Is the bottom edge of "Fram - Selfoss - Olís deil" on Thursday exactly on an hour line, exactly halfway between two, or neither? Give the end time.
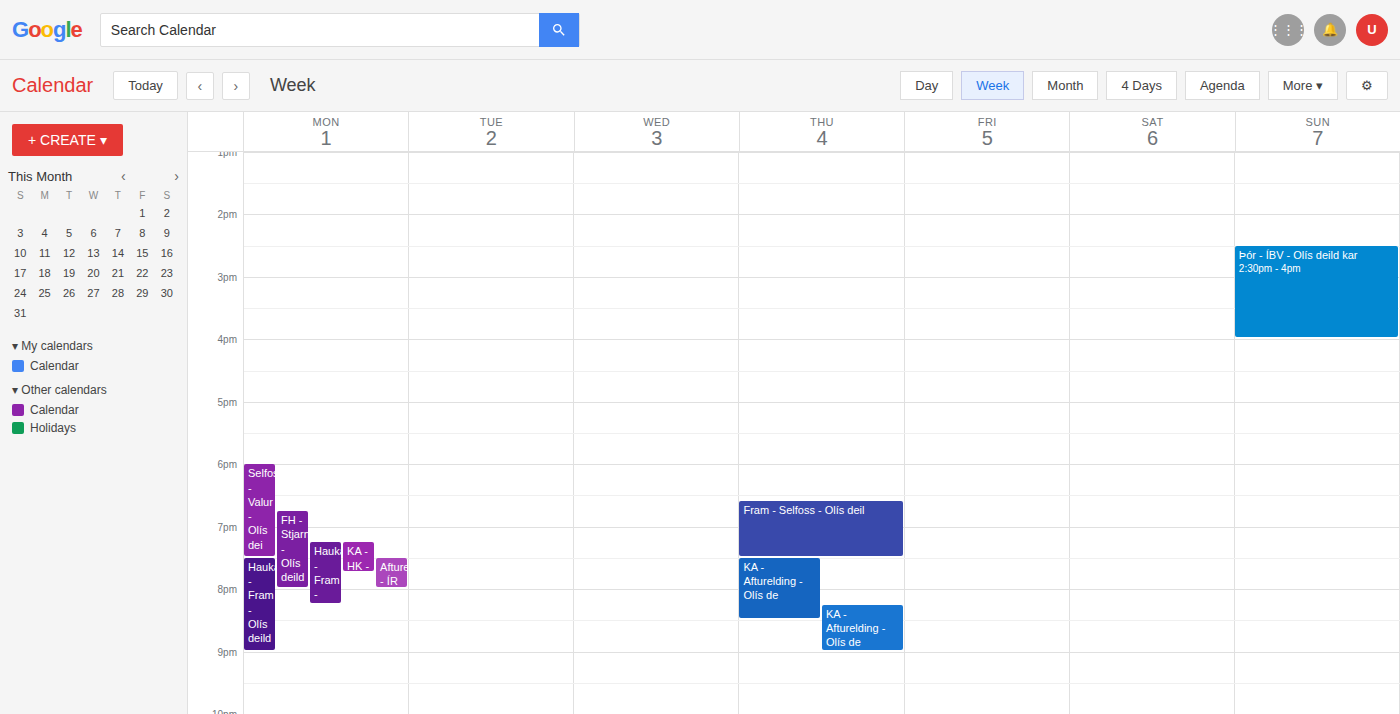
7:30 PM -- halfway between the 7 PM and 8 PM lines.